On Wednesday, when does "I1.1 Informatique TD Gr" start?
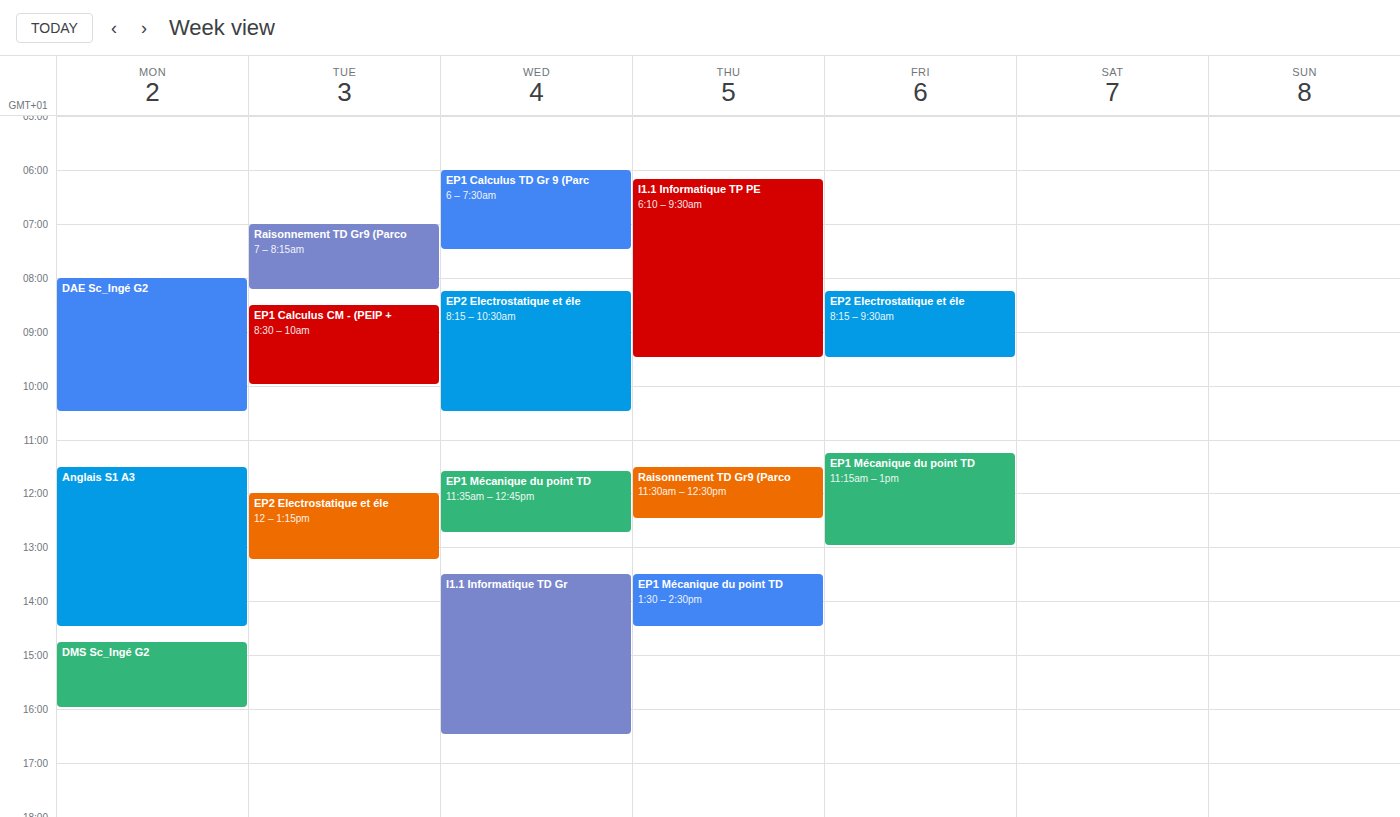
13:30